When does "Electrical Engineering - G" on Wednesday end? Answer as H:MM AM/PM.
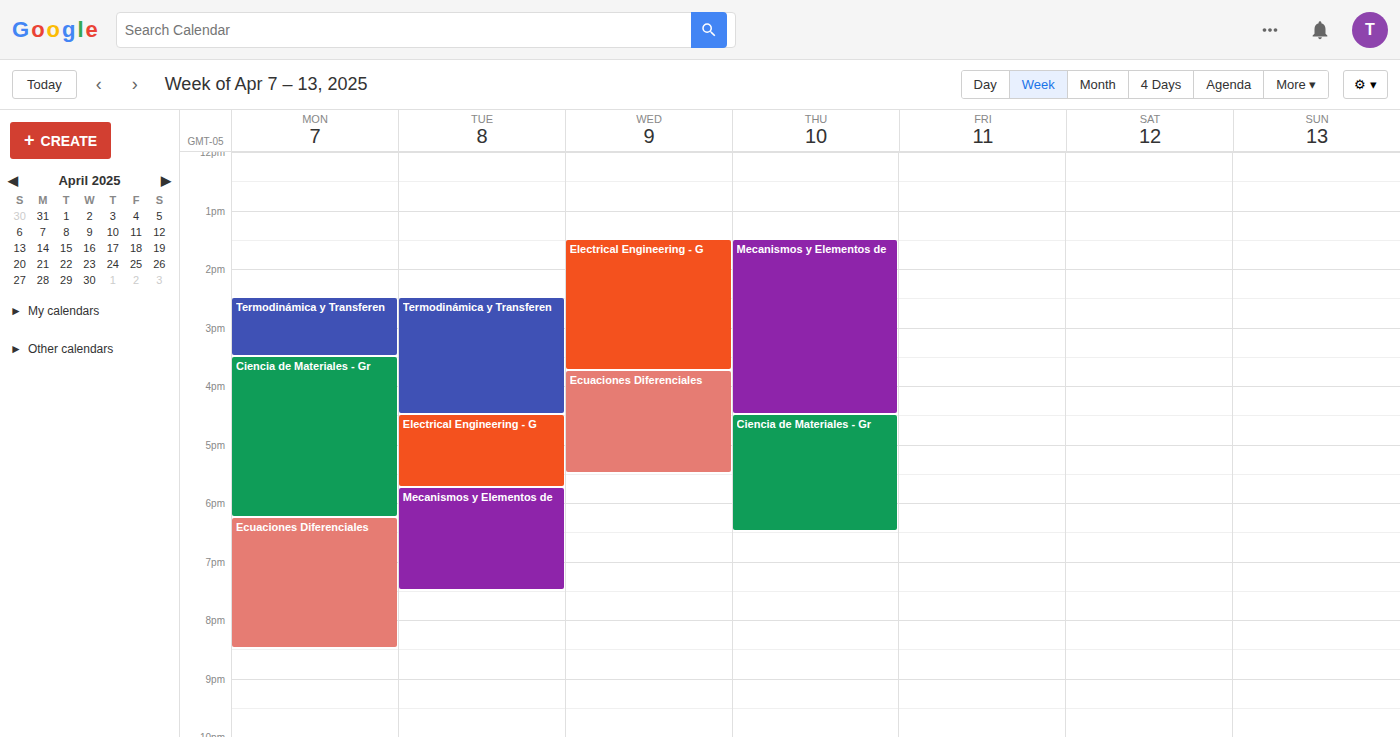
3:45 PM